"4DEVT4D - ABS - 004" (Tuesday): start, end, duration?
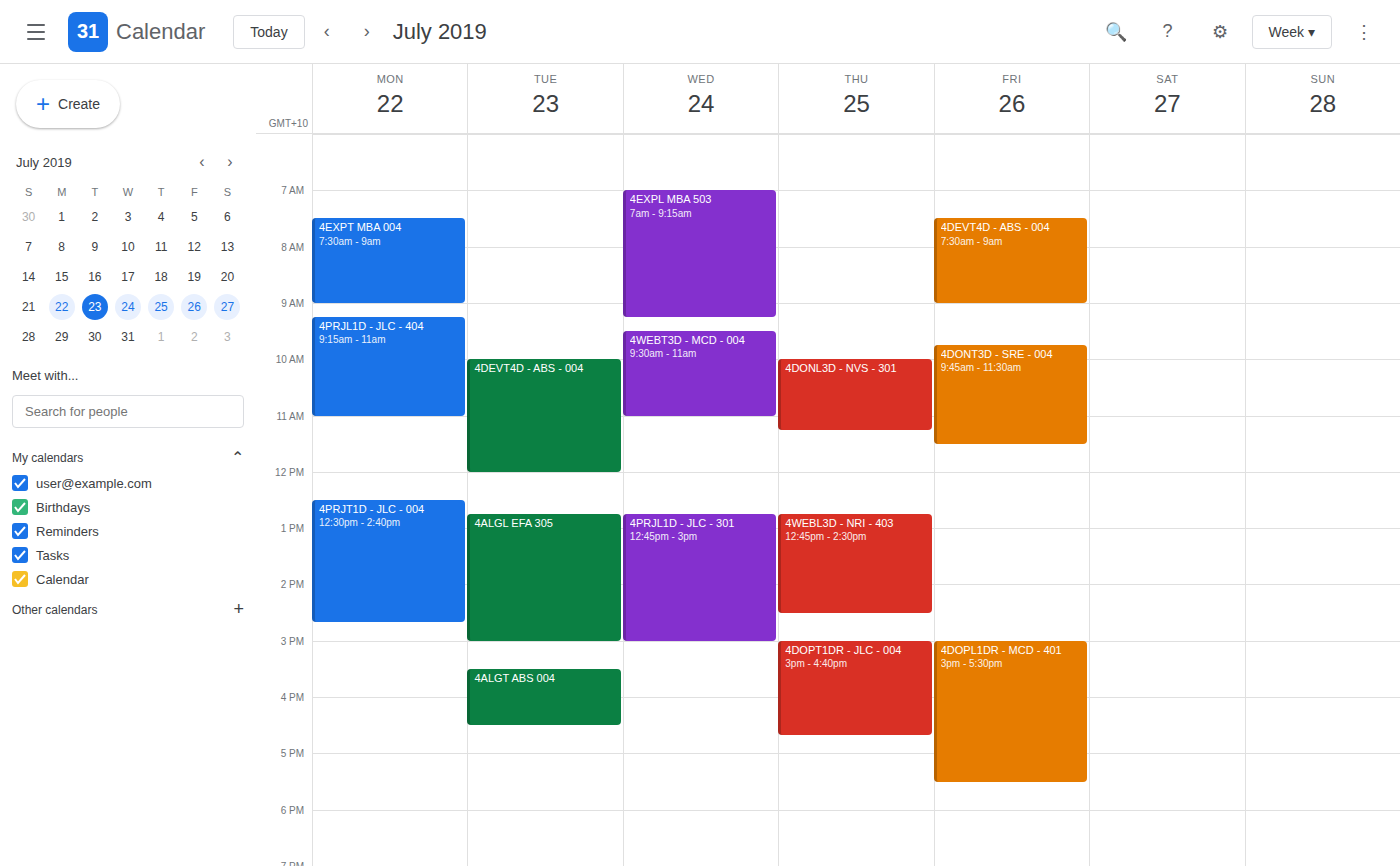
10:00 AM to 12:00 PM, 2 hours